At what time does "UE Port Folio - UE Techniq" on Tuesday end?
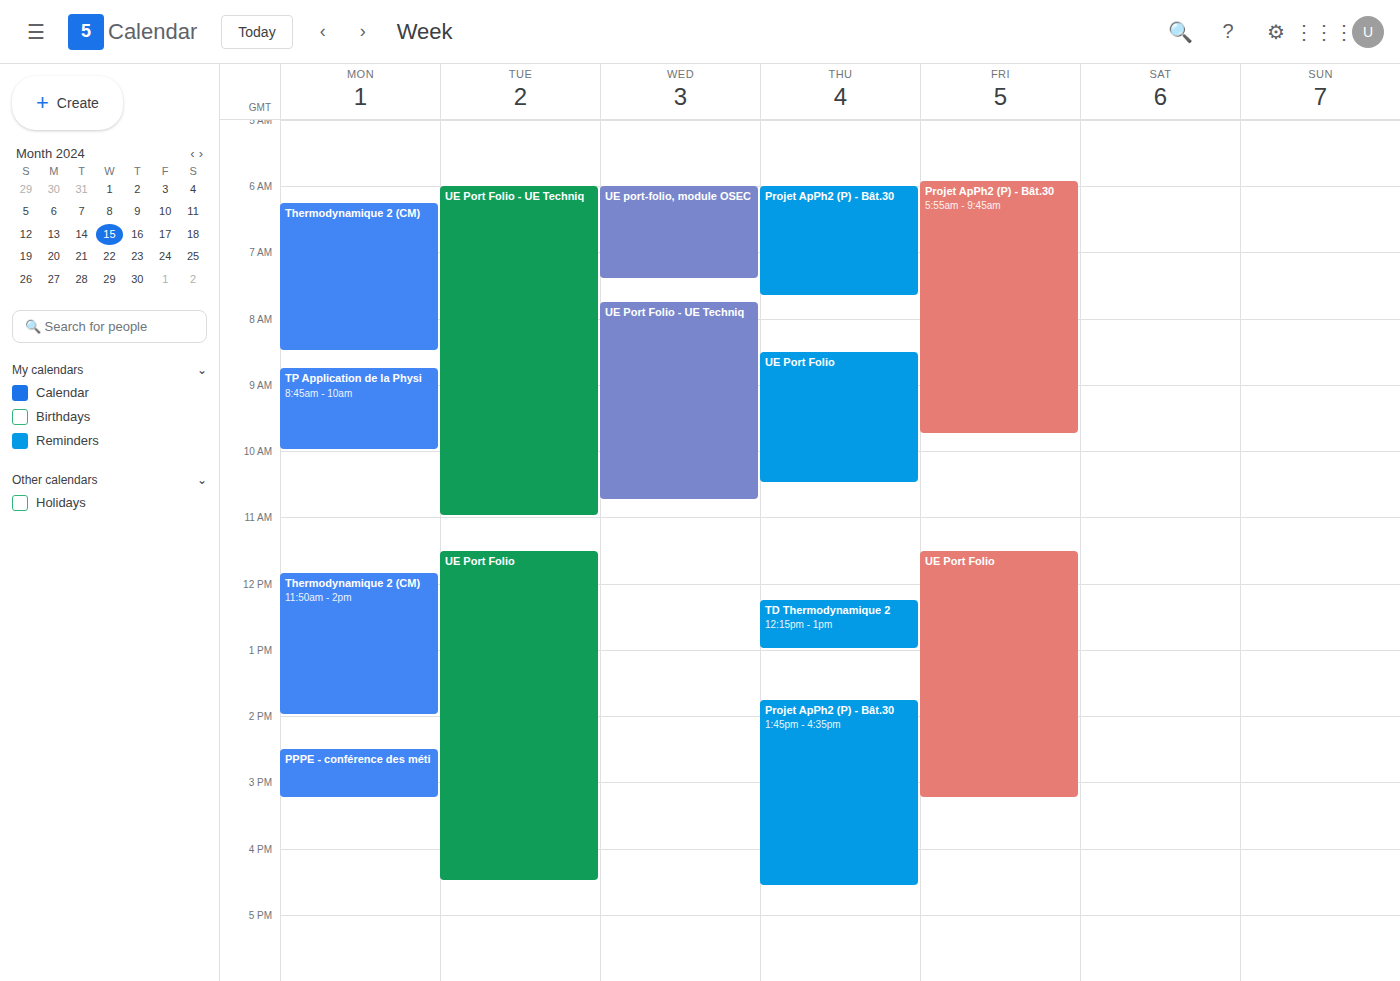
11:00 AM